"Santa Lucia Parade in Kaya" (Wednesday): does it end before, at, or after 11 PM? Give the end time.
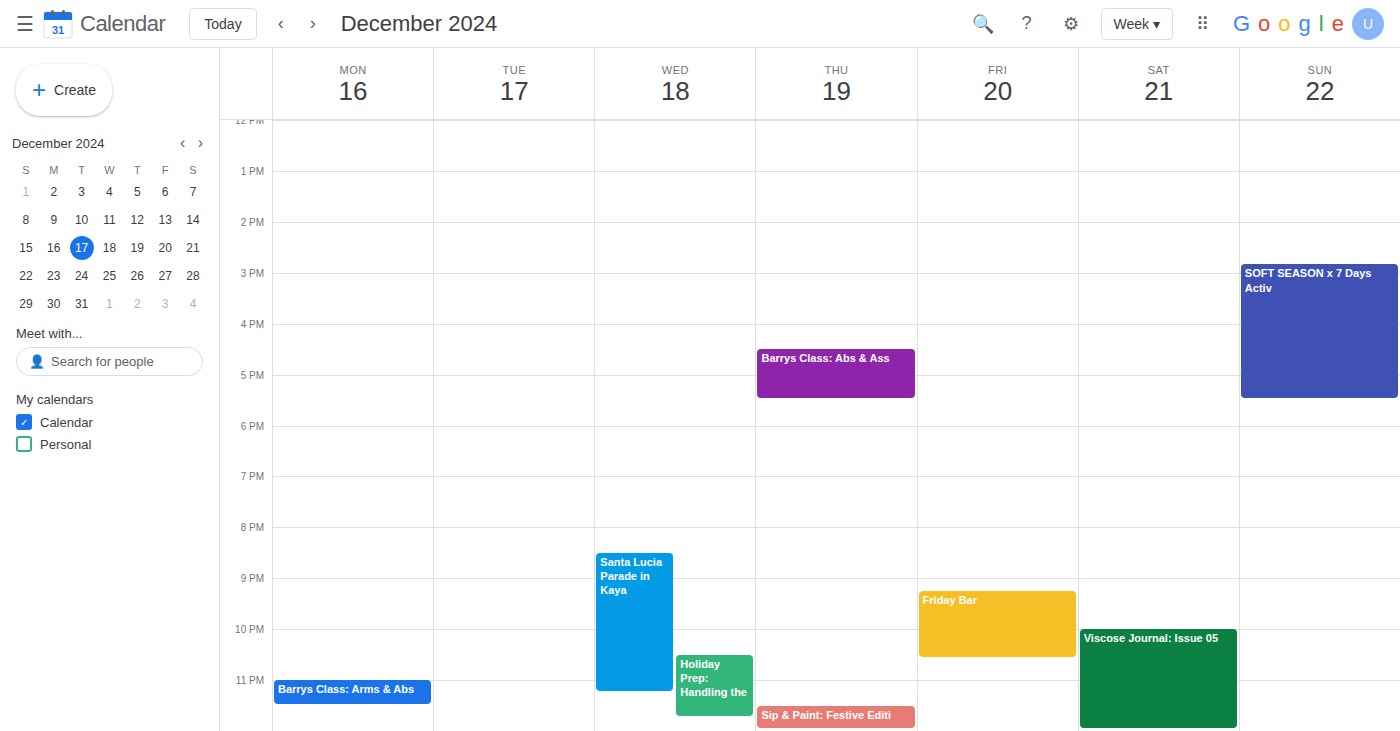
11:15 PM -- after 11 PM, 15 minutes below the 11 PM line.